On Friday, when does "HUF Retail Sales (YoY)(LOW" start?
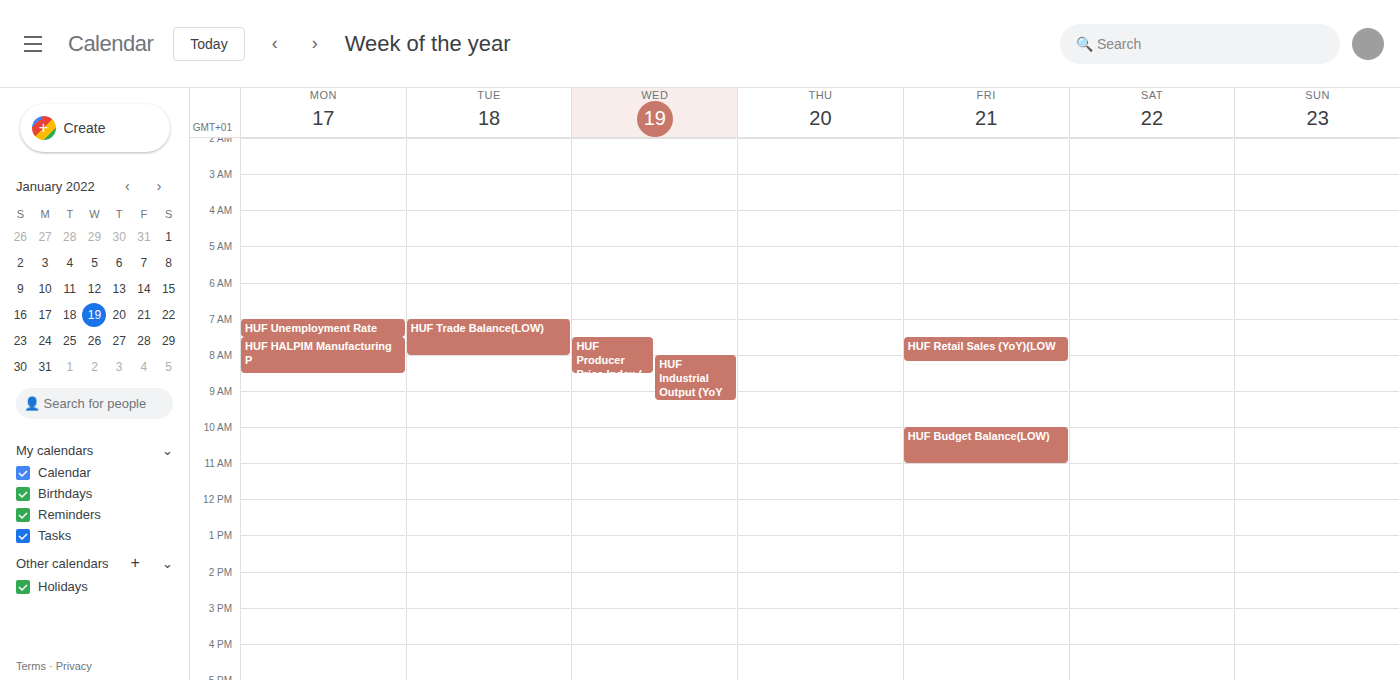
7:30 AM